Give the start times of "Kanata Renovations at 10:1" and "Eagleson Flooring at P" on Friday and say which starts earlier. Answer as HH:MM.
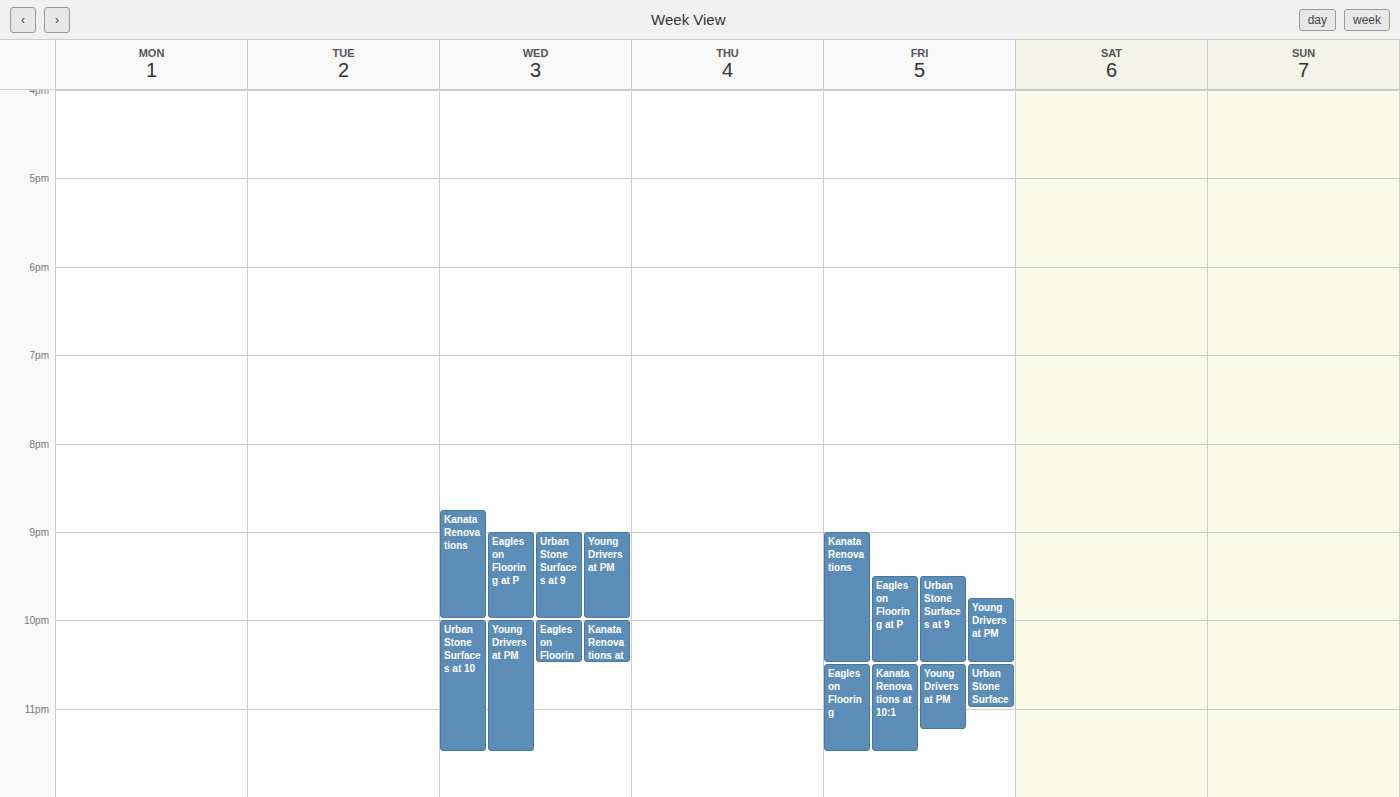
"Eagleson Flooring at P" 21:30; "Kanata Renovations at 10:1" 22:30.